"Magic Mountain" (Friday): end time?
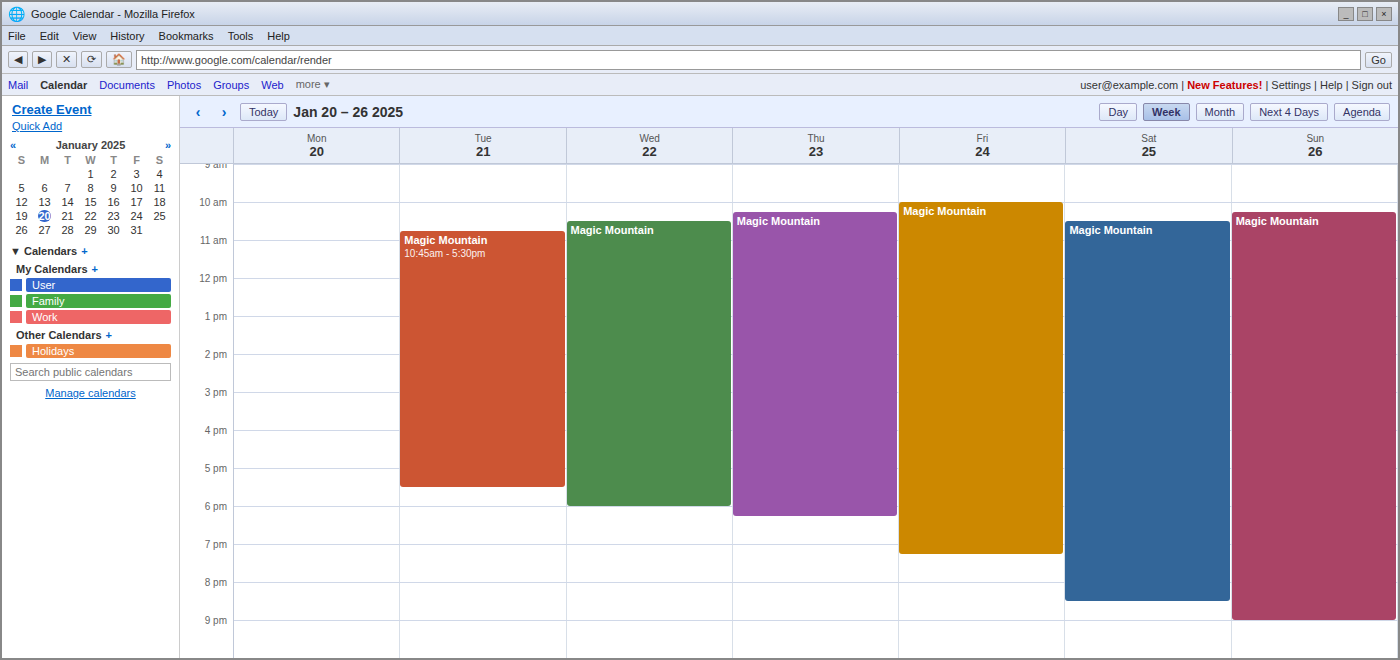
7:15 PM